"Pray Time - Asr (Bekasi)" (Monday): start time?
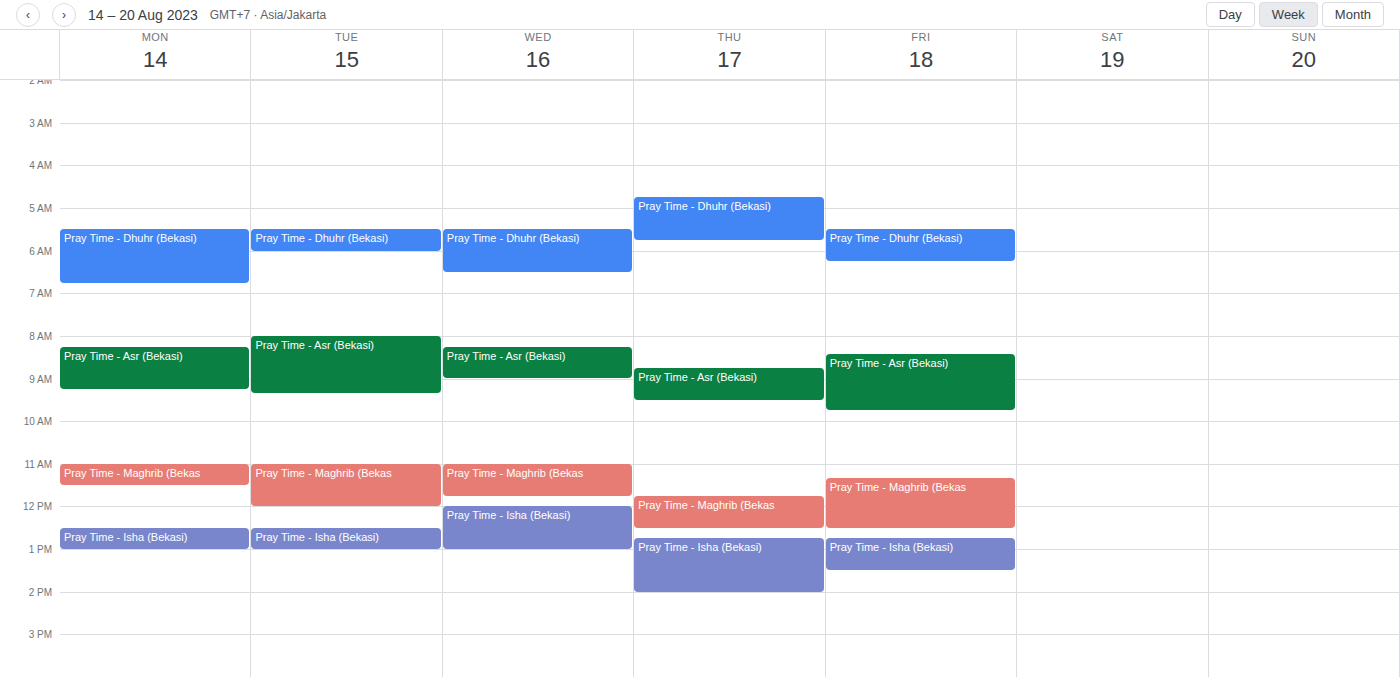
8:15 AM